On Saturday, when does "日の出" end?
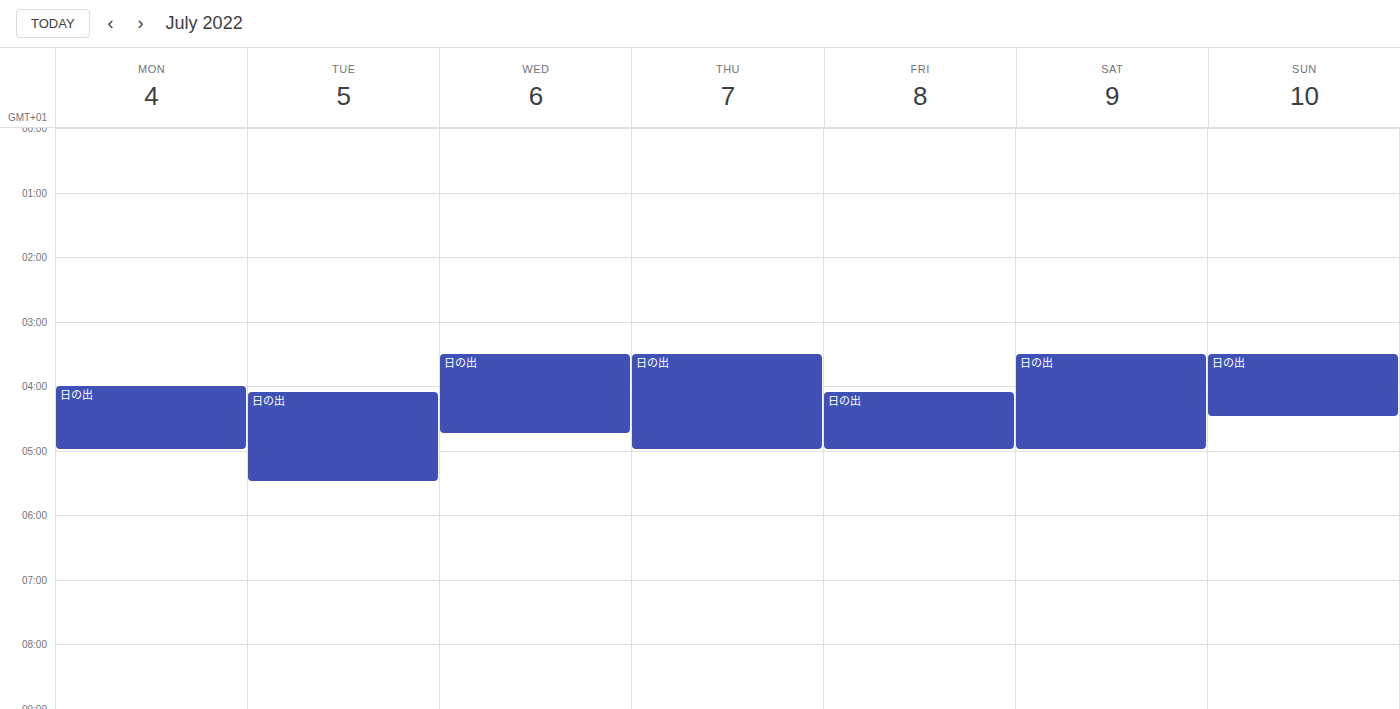
05:00